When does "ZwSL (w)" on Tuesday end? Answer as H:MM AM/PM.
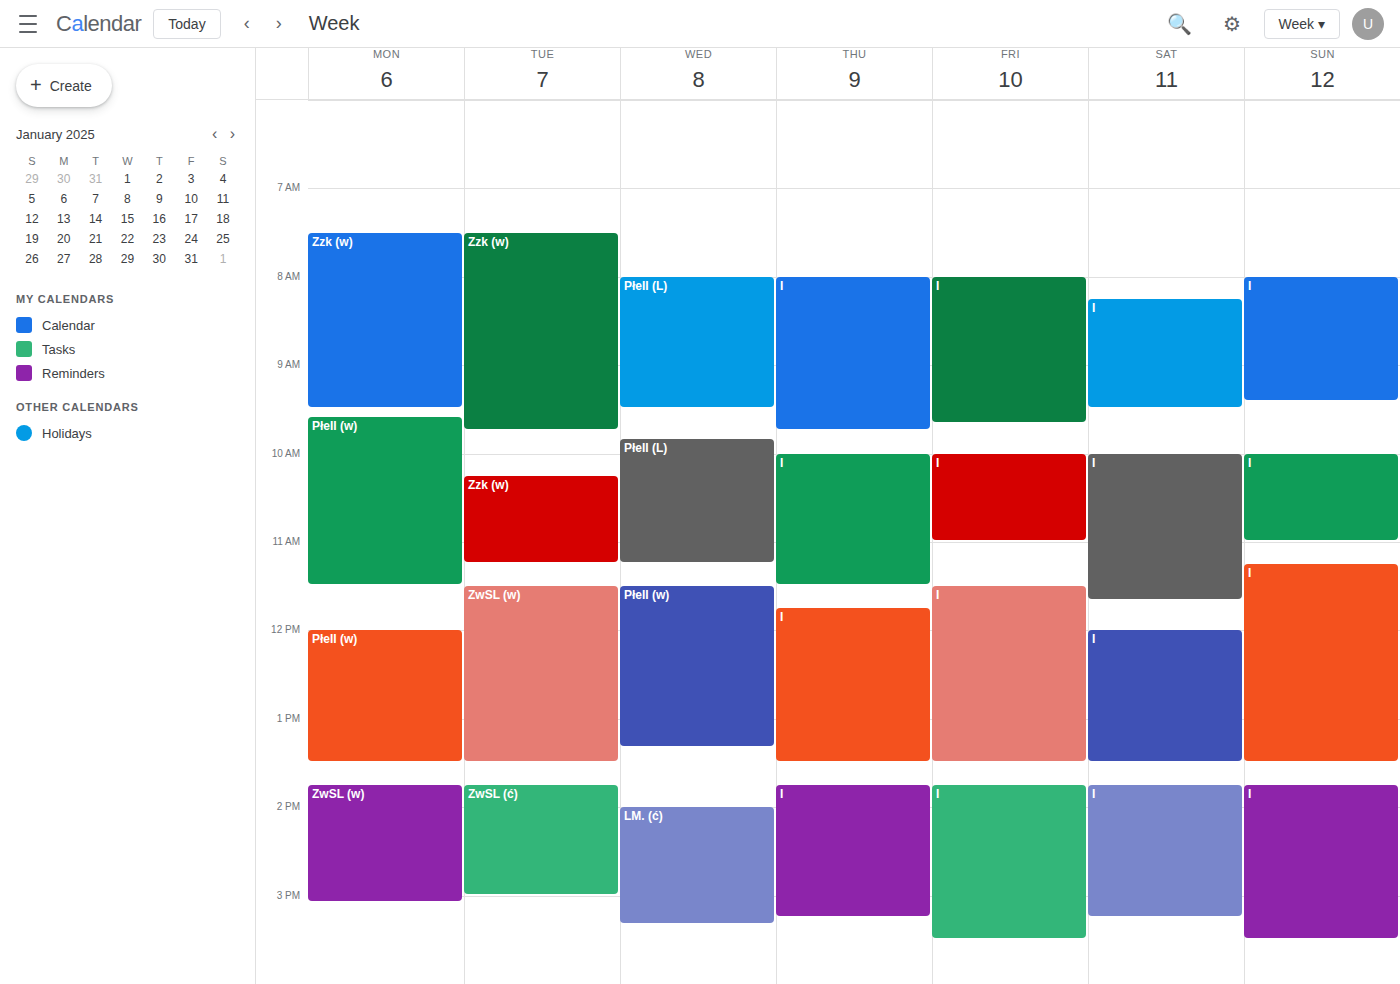
1:30 PM